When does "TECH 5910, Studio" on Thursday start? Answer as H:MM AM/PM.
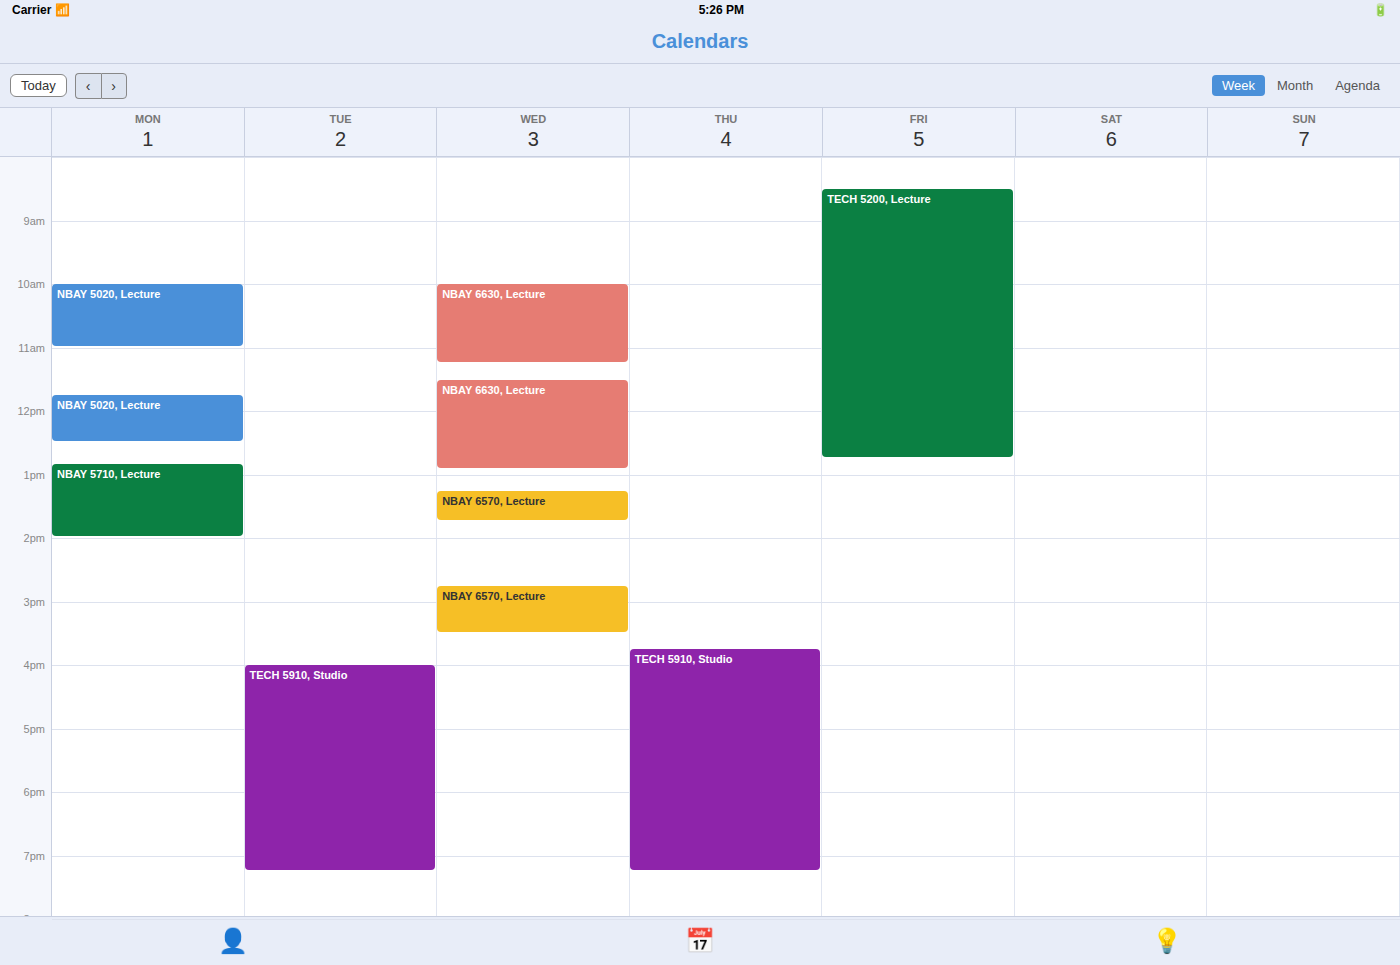
3:45 PM